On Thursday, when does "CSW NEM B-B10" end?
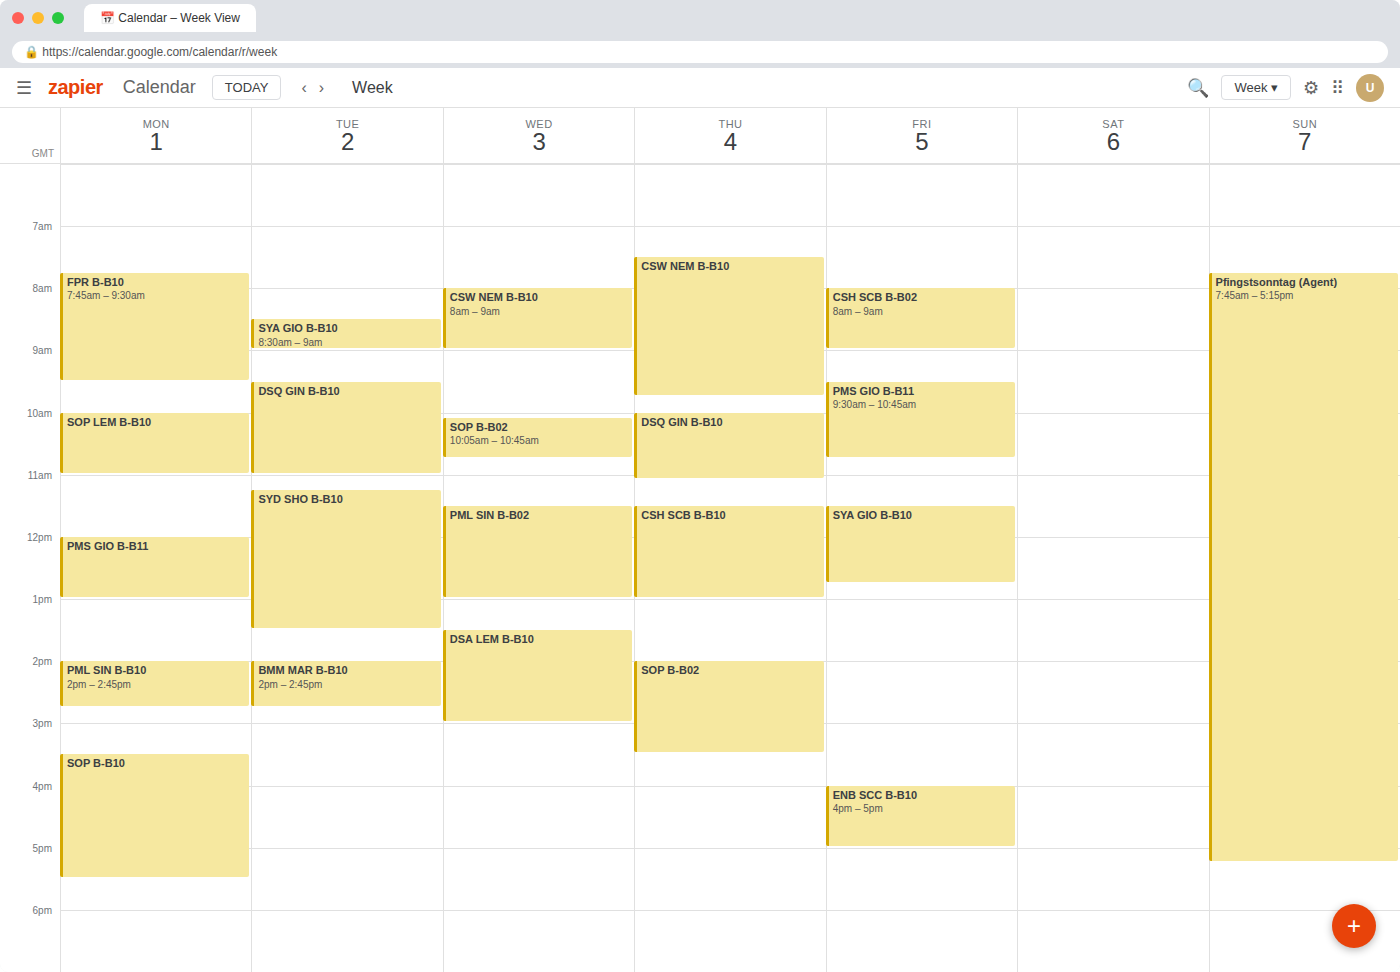
09:45